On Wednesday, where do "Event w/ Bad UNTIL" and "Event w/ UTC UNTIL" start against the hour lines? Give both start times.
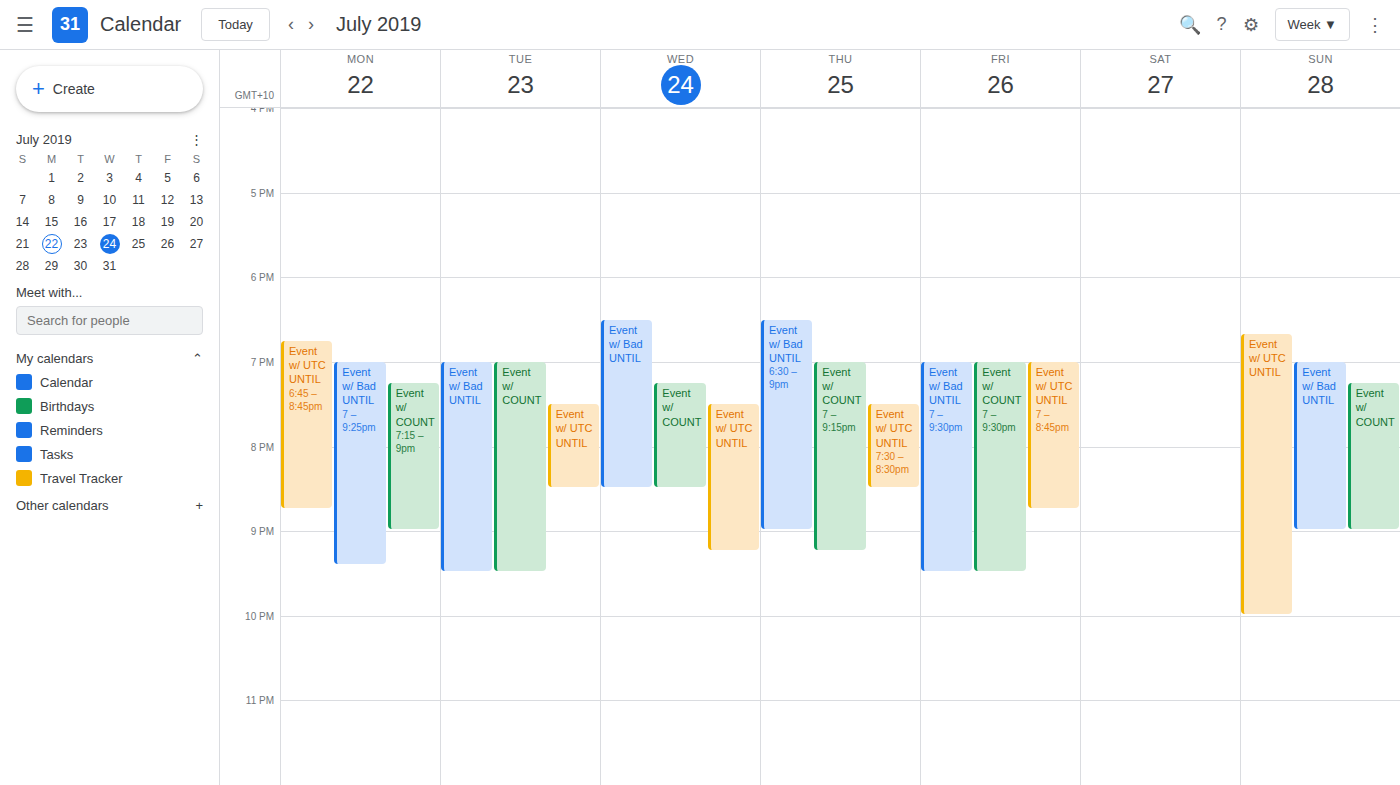
"Event w/ Bad UNTIL": 6:30 PM, halfway between the 6 PM and 7 PM lines. "Event w/ UTC UNTIL": 7:30 PM, halfway between the 7 PM and 8 PM lines.